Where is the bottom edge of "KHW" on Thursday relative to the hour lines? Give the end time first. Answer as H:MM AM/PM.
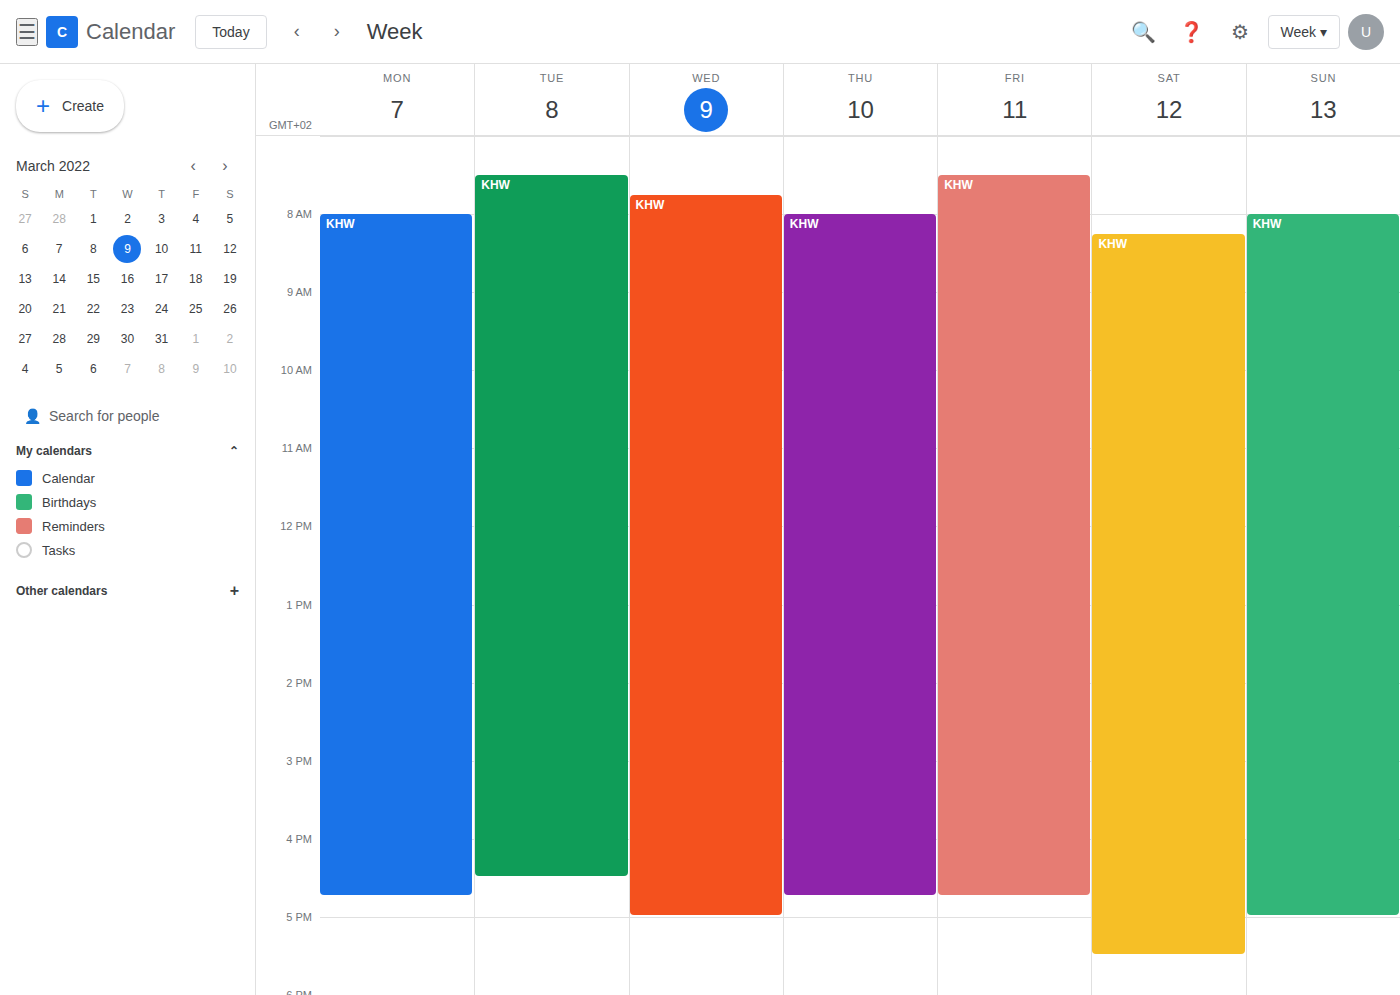
4:45 PM -- neither: three quarters of the way from the 4 PM line to the 5 PM line.